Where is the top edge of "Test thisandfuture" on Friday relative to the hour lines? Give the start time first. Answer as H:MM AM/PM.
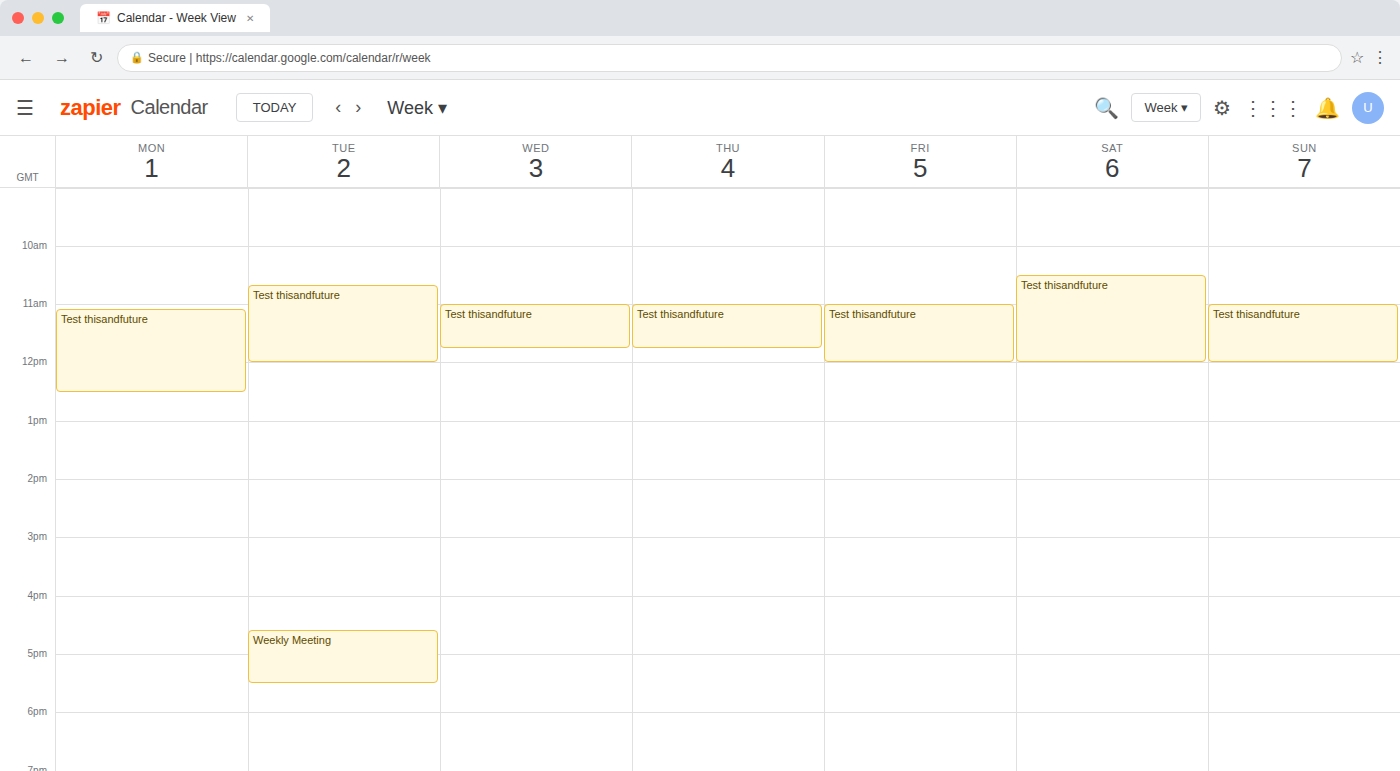
11:00 AM -- exactly on the 11 AM line.